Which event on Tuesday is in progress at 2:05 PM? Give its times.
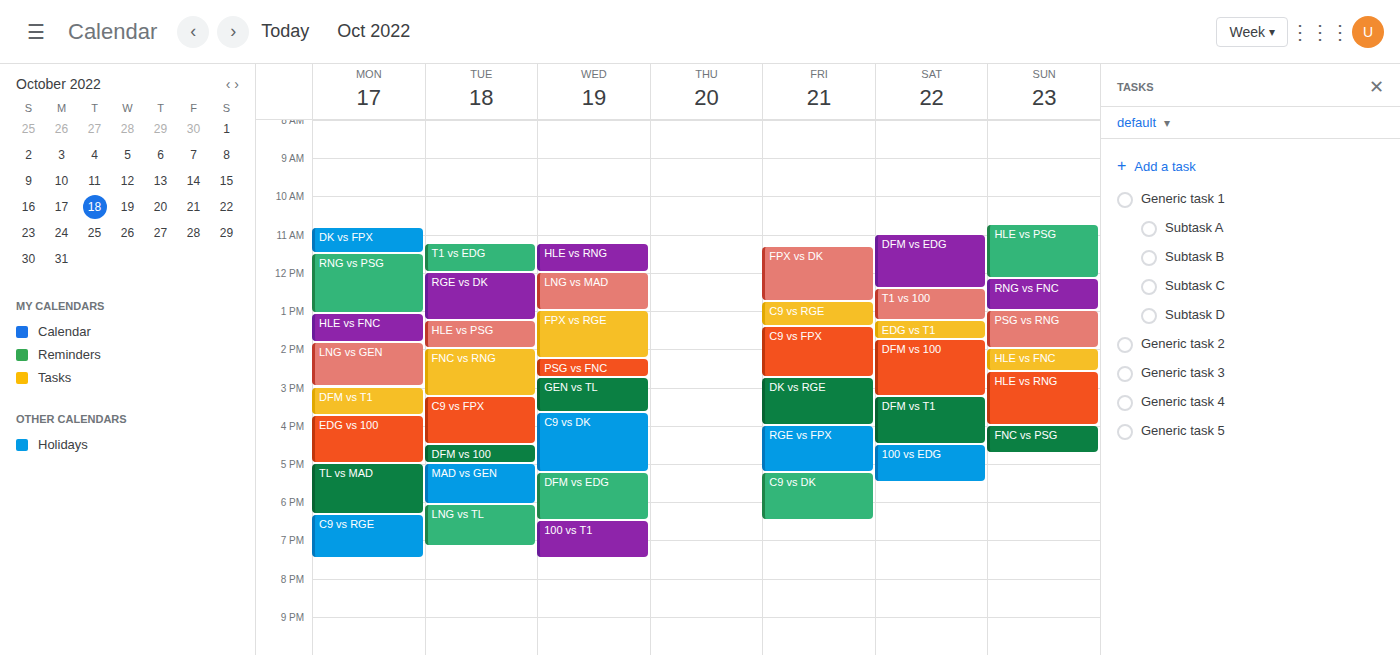
"FNC vs RNG", 2:00 PM to 3:15 PM